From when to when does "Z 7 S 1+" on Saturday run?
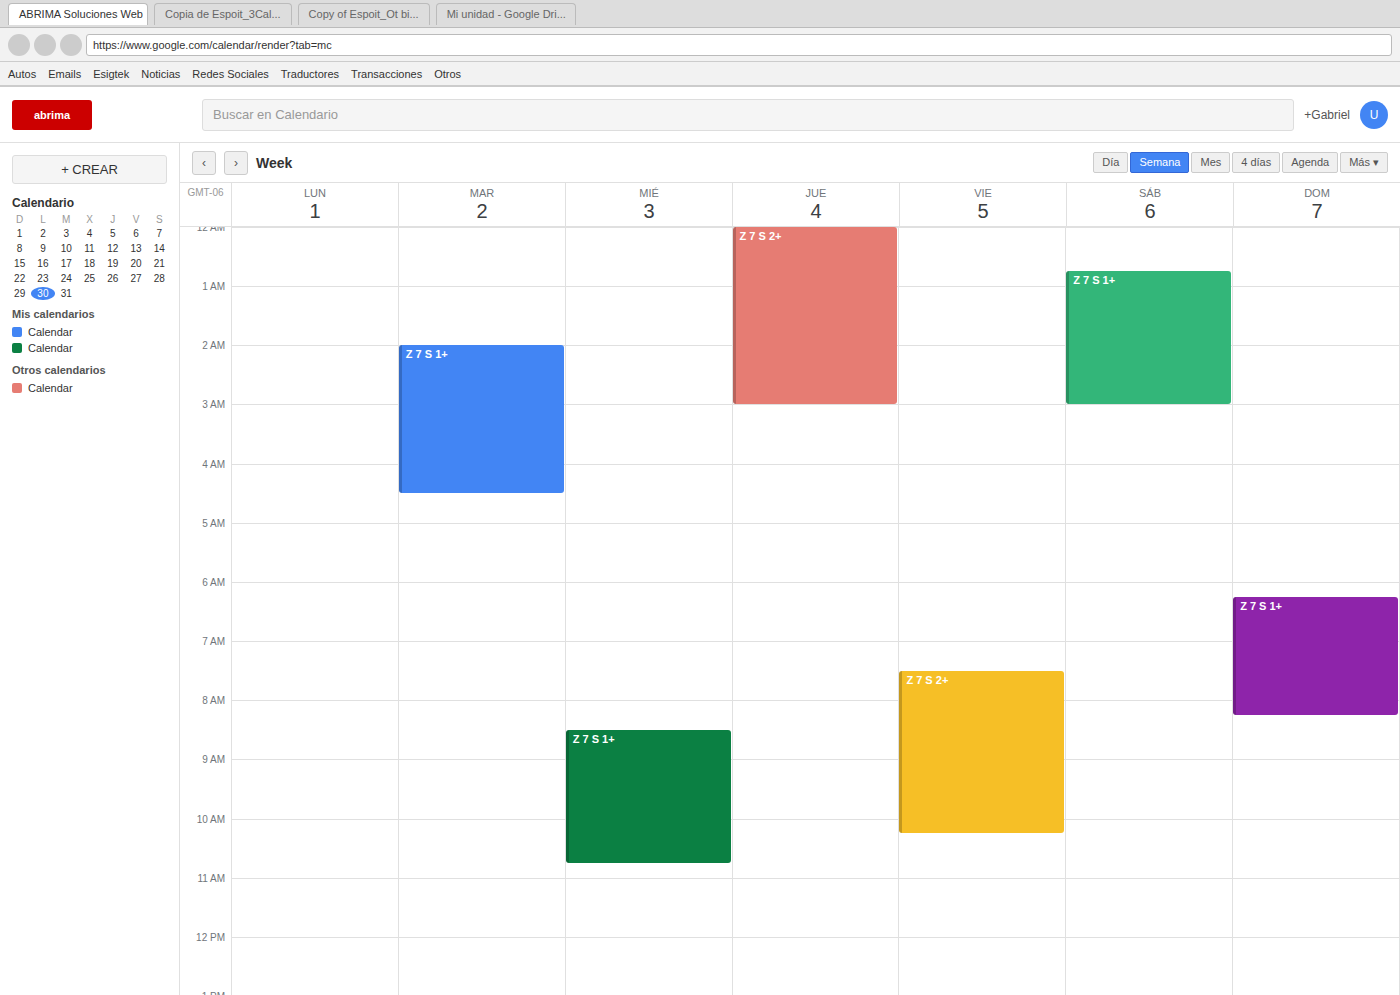
12:45 AM to 3:00 AM